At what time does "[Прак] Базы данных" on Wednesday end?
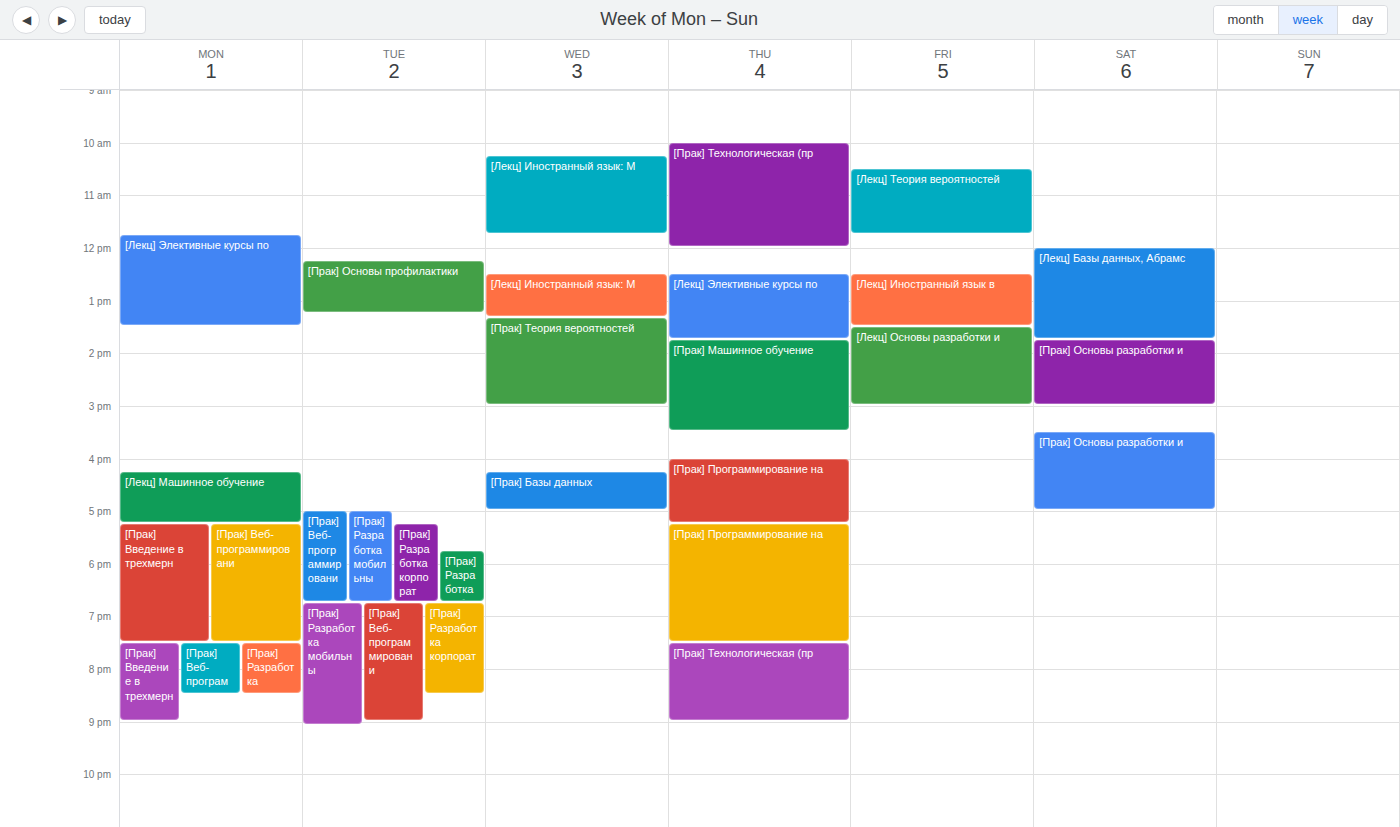
5:00 PM